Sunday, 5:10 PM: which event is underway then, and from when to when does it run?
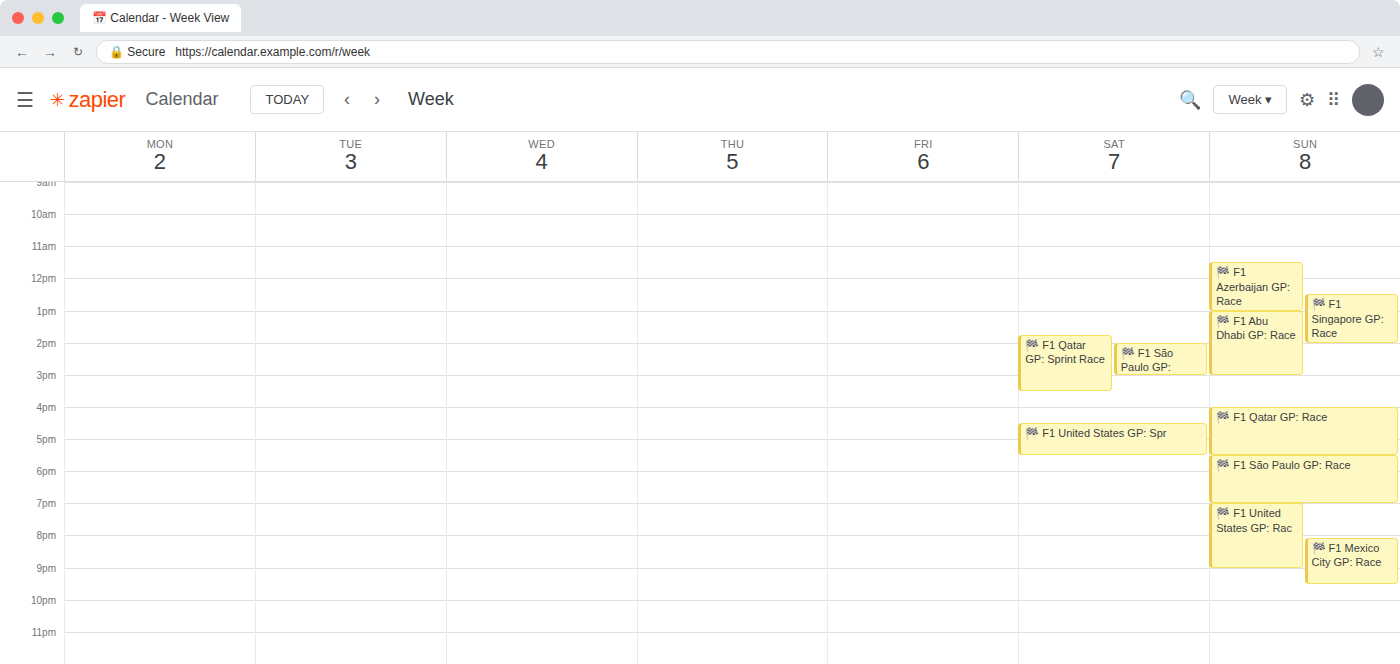
"🏁 F1 Qatar GP: Race", 4:00 PM to 5:30 PM